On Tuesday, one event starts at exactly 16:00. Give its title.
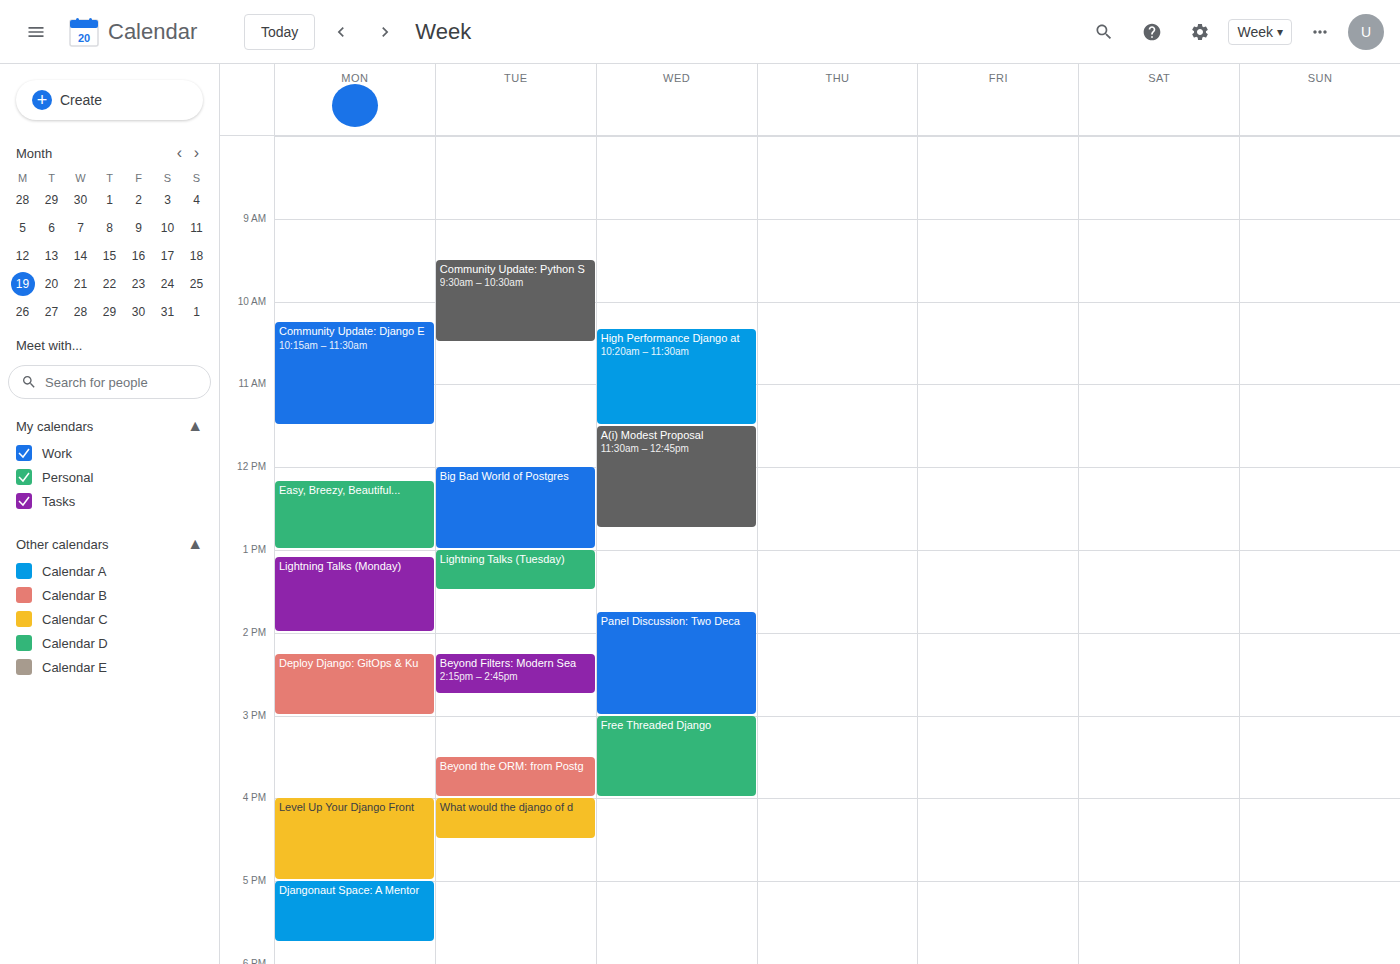
"What would the django of d"